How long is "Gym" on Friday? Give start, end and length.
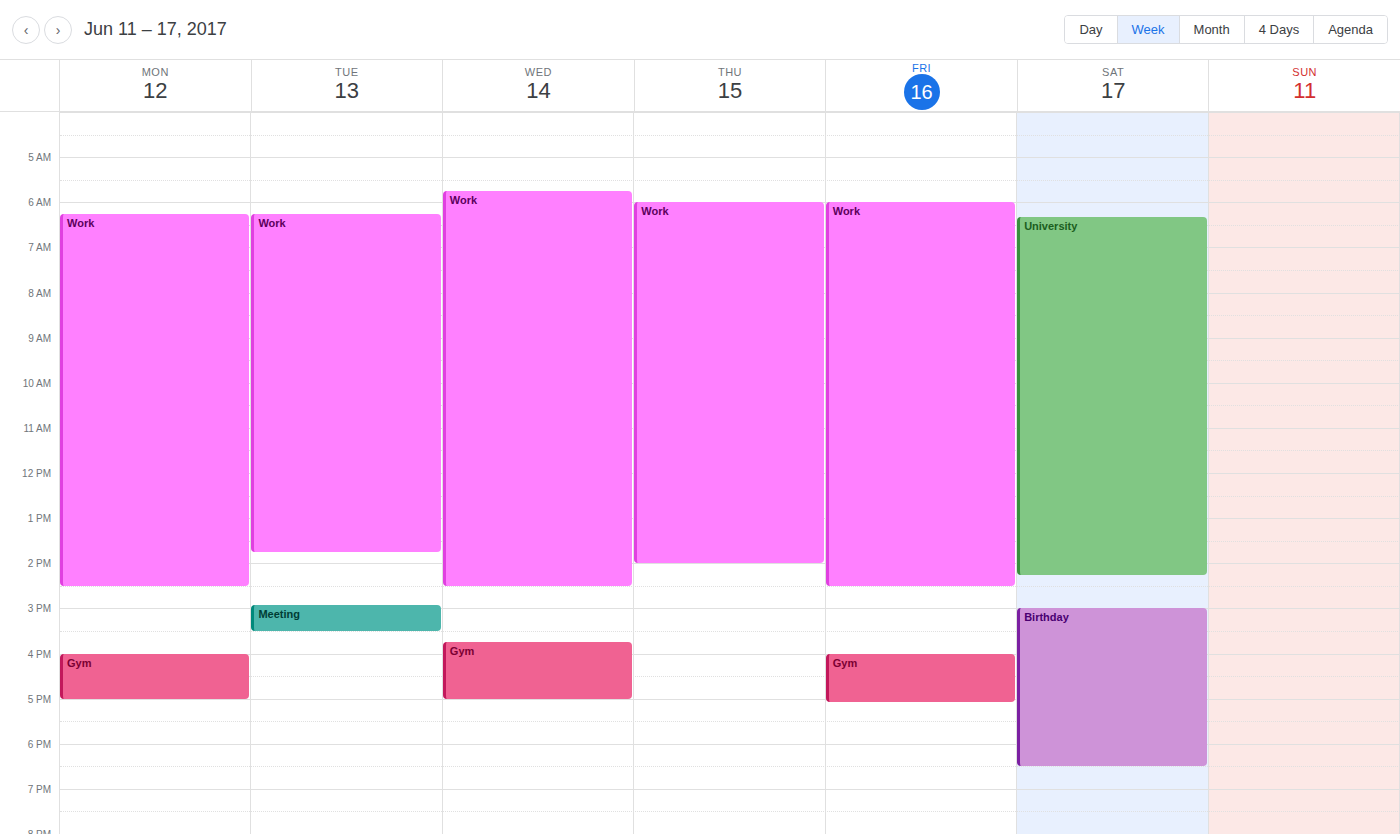
4:00 PM to 5:05 PM, 1 hour 5 minutes